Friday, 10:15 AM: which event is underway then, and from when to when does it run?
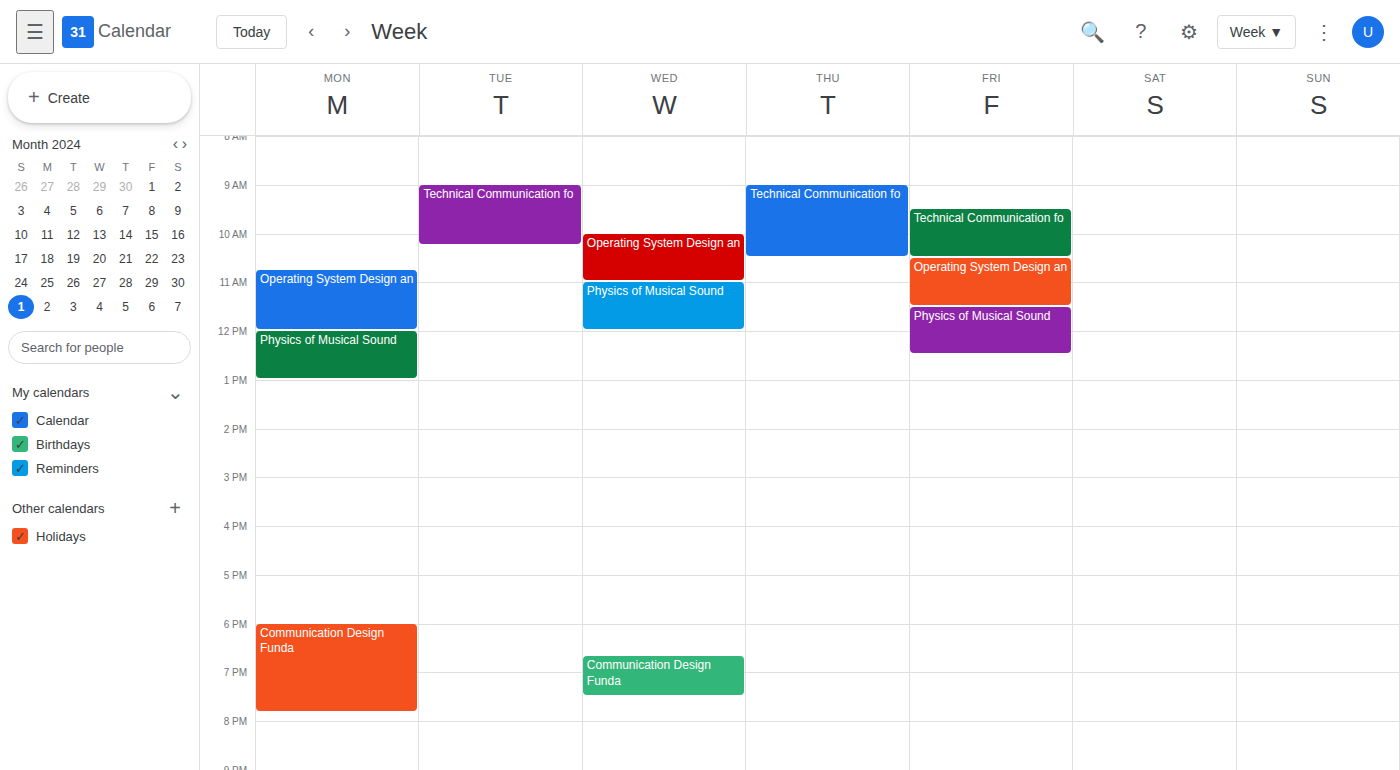
"Technical Communication fo", 9:30 AM to 10:30 AM